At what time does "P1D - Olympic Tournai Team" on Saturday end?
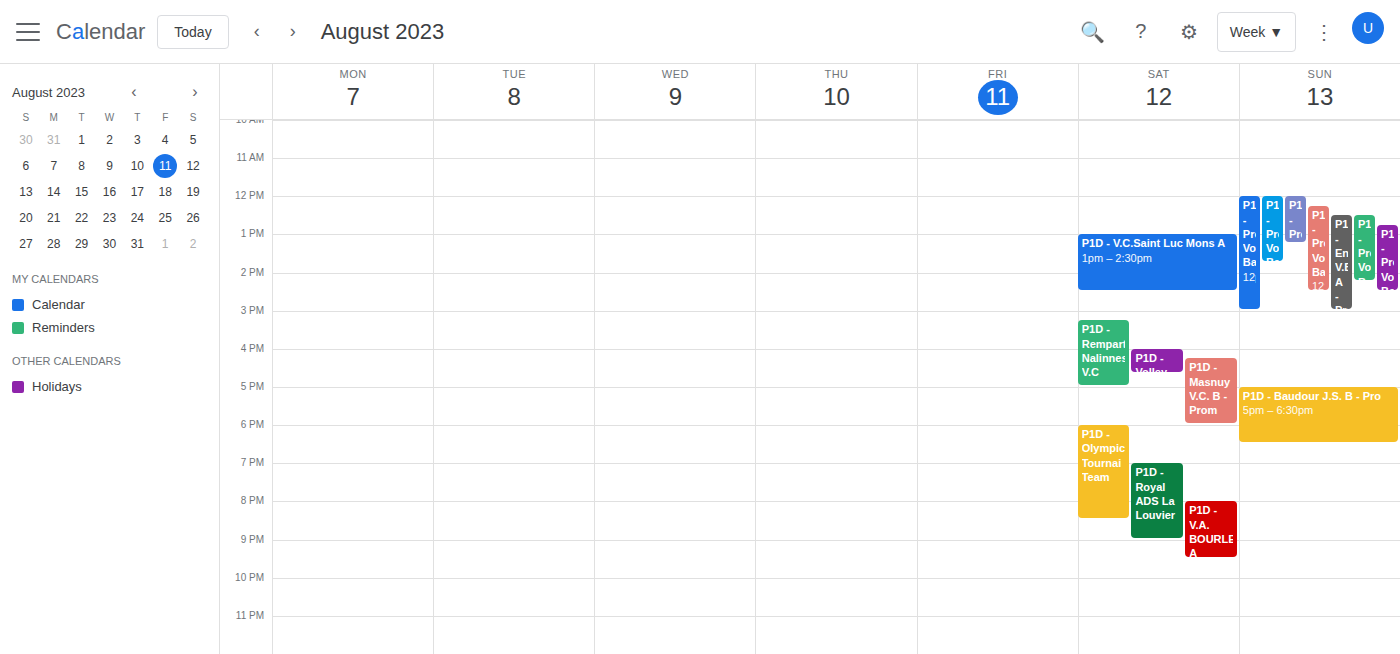
8:30 PM